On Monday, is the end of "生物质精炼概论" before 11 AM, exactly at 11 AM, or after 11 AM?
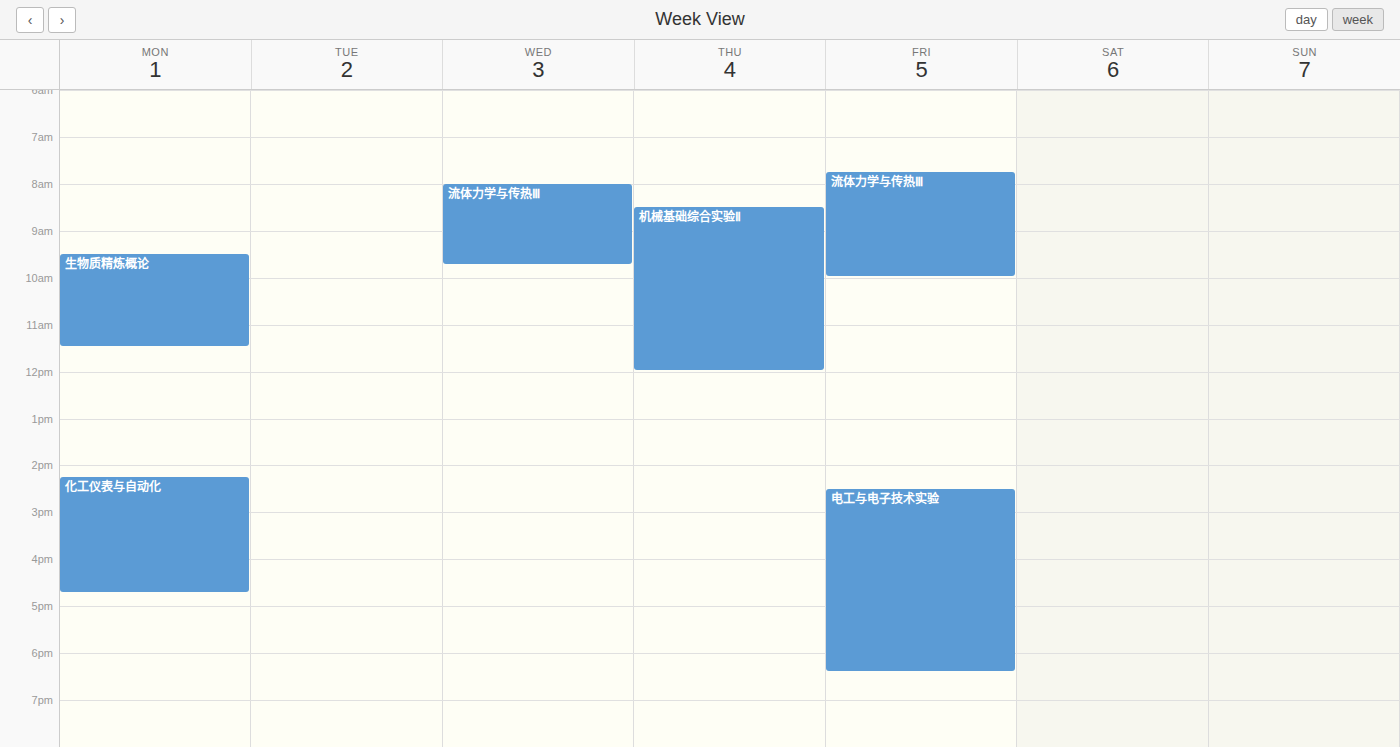
11:30 AM -- after 11 AM, 30 minutes below the 11 AM line.